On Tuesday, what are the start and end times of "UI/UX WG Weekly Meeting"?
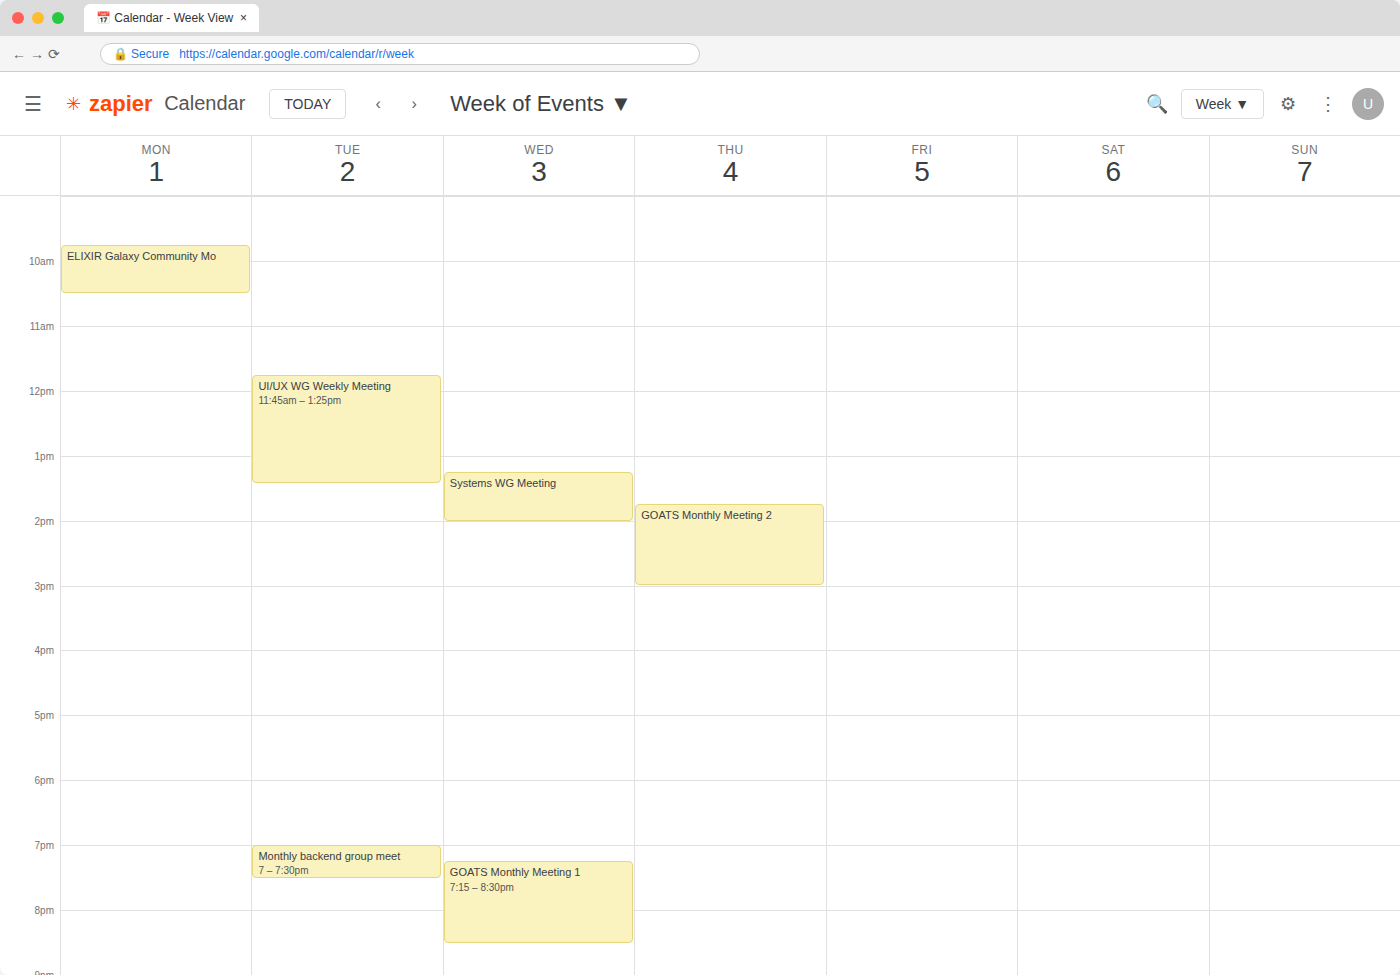
11:45 AM to 1:25 PM